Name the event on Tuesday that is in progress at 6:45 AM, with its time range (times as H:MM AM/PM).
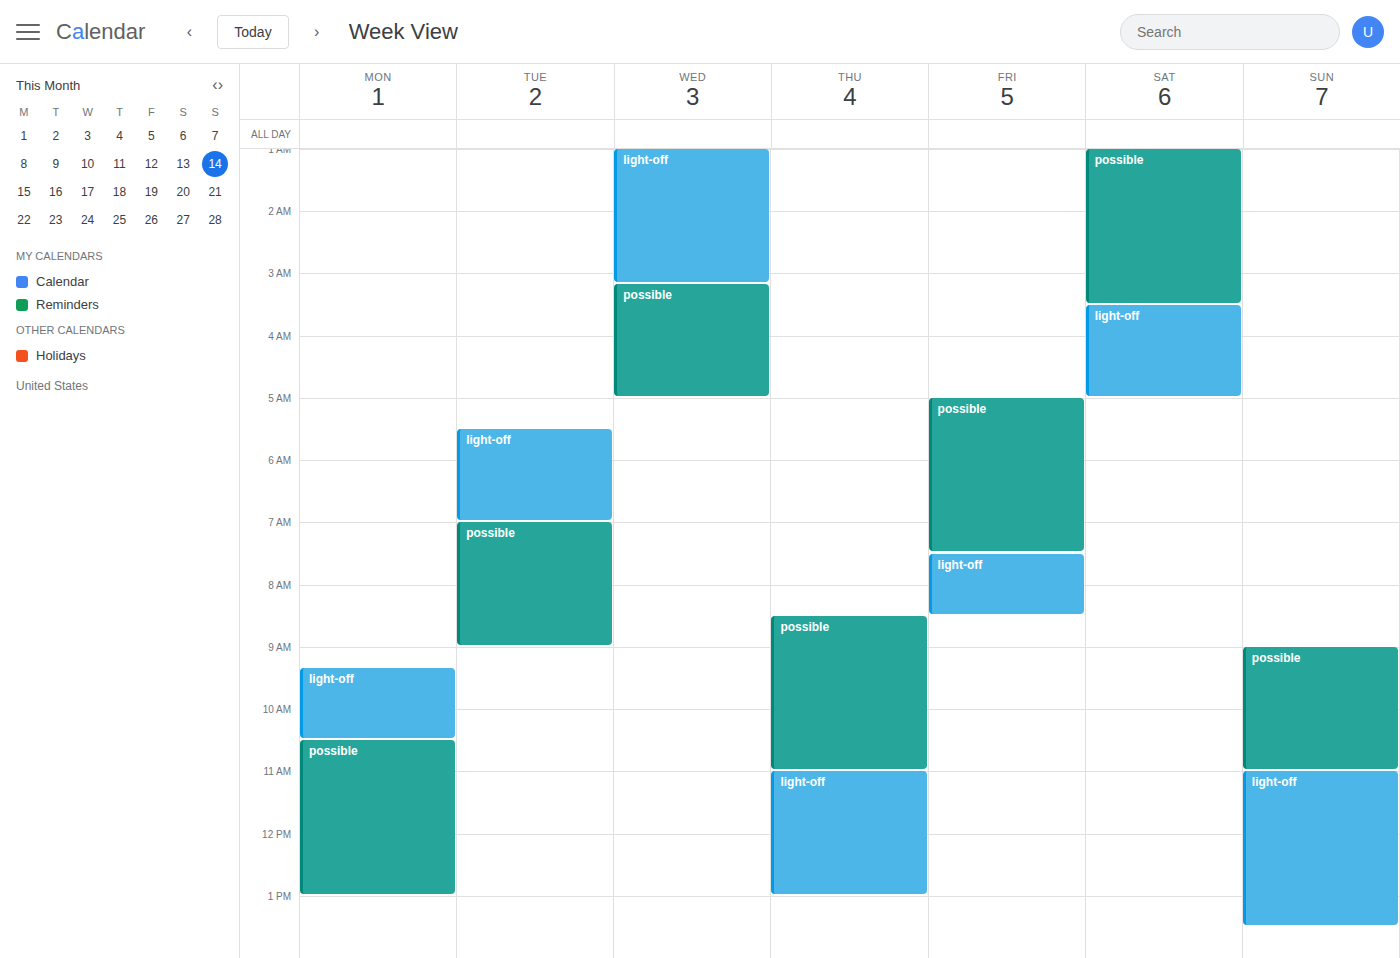
"light-off", 5:30 AM to 7:00 AM